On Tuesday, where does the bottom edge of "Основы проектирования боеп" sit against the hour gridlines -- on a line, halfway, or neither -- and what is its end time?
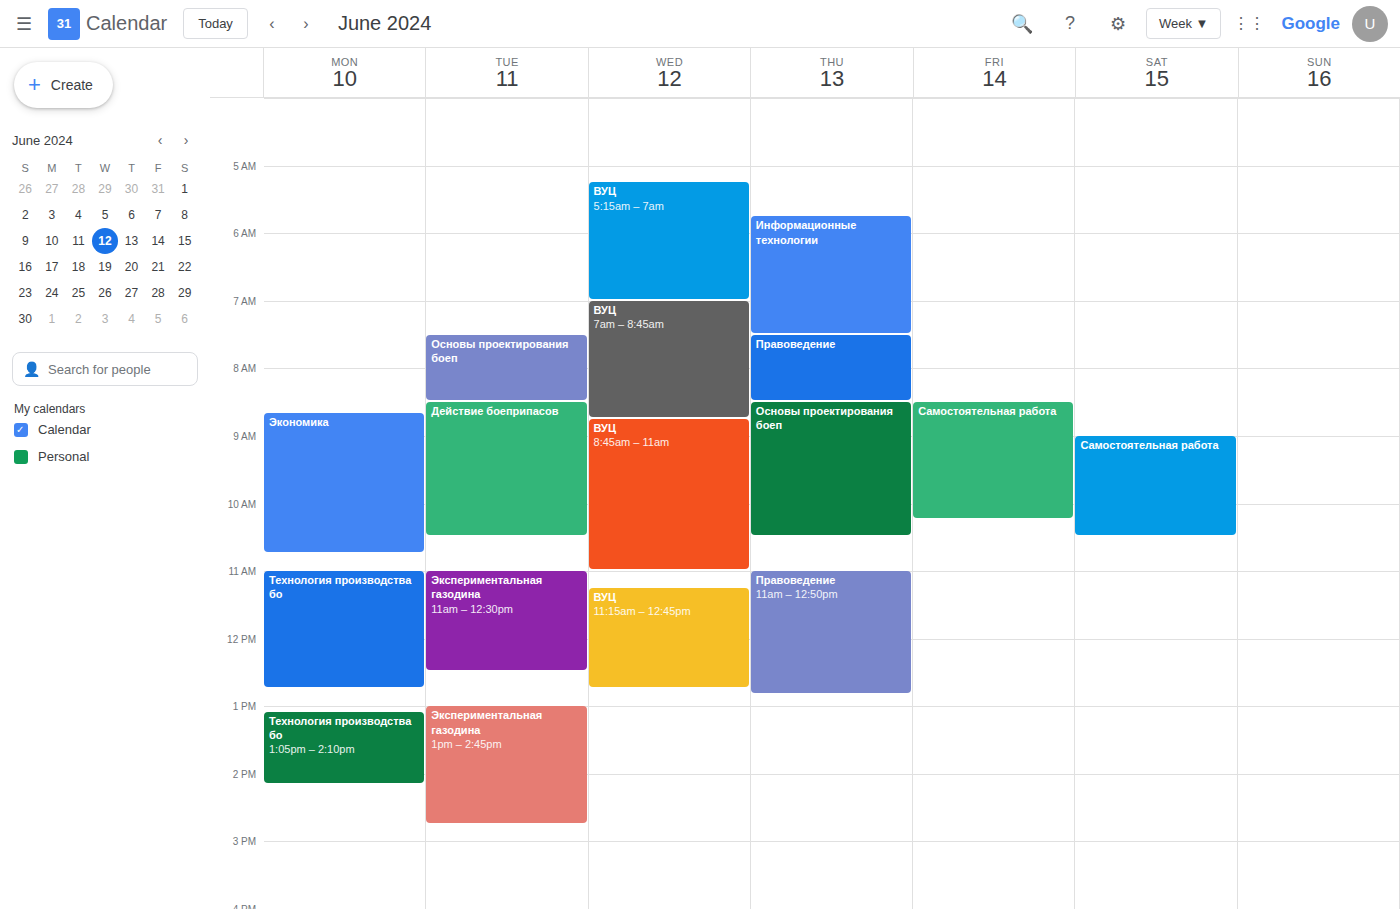
8:30 AM -- halfway between the 8 AM and 9 AM lines.